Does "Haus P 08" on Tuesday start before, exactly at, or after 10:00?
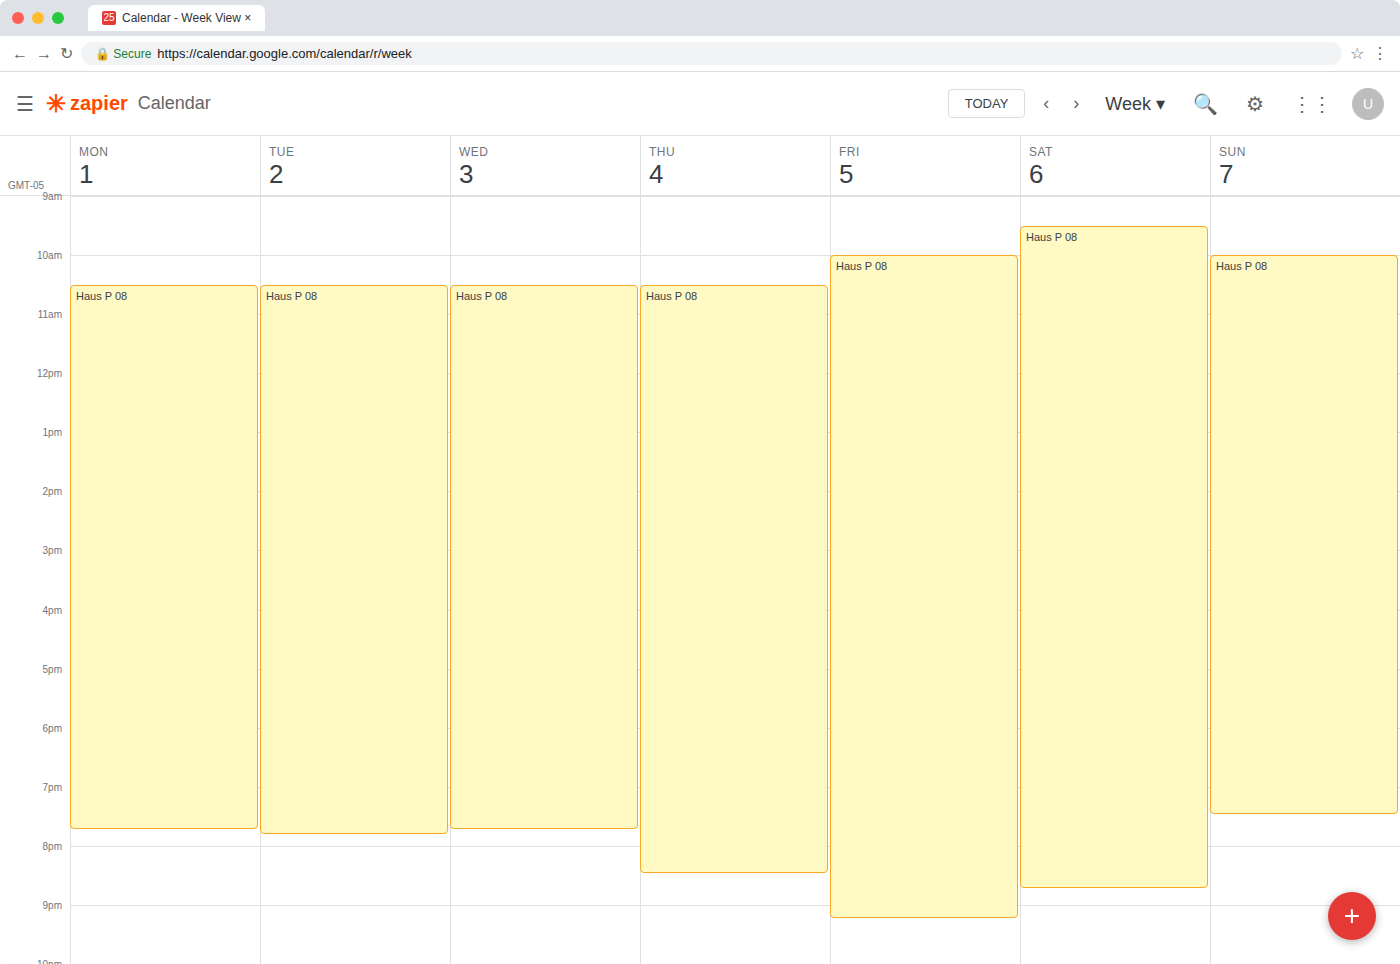
10:30 -- after 10:00, 30 minutes below the 10:00 line.